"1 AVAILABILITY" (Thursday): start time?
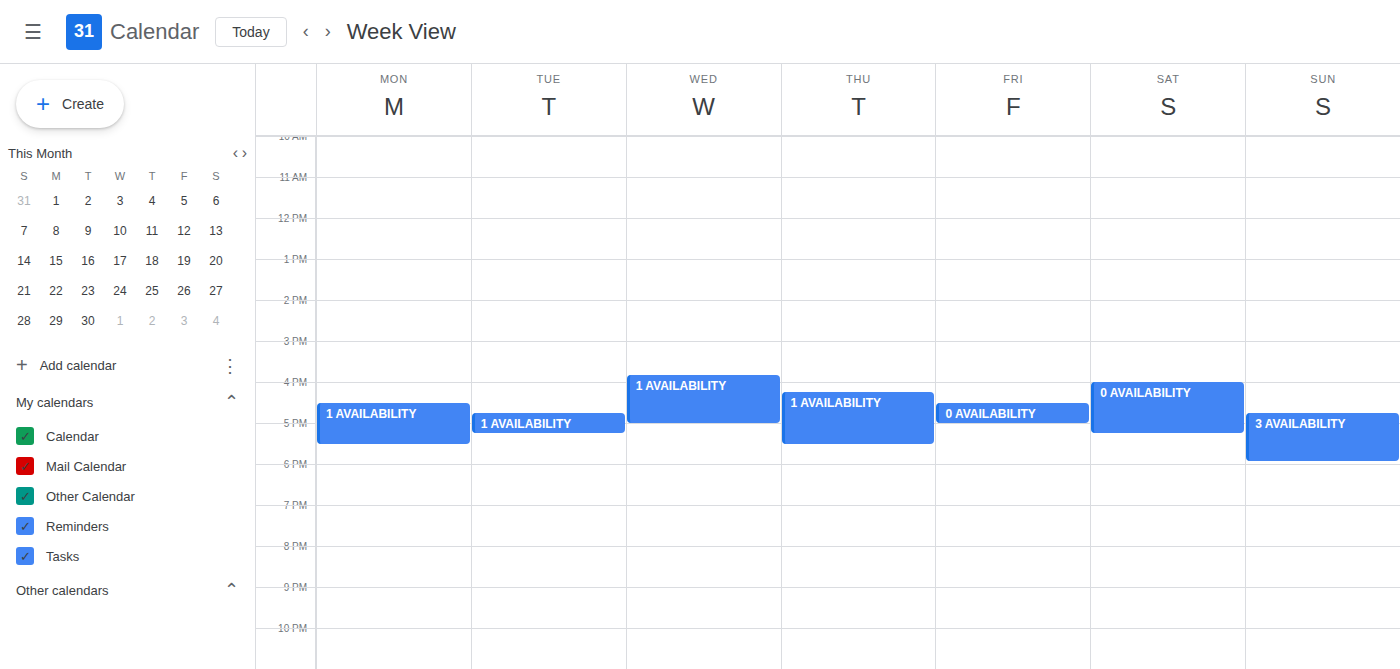
4:15 PM